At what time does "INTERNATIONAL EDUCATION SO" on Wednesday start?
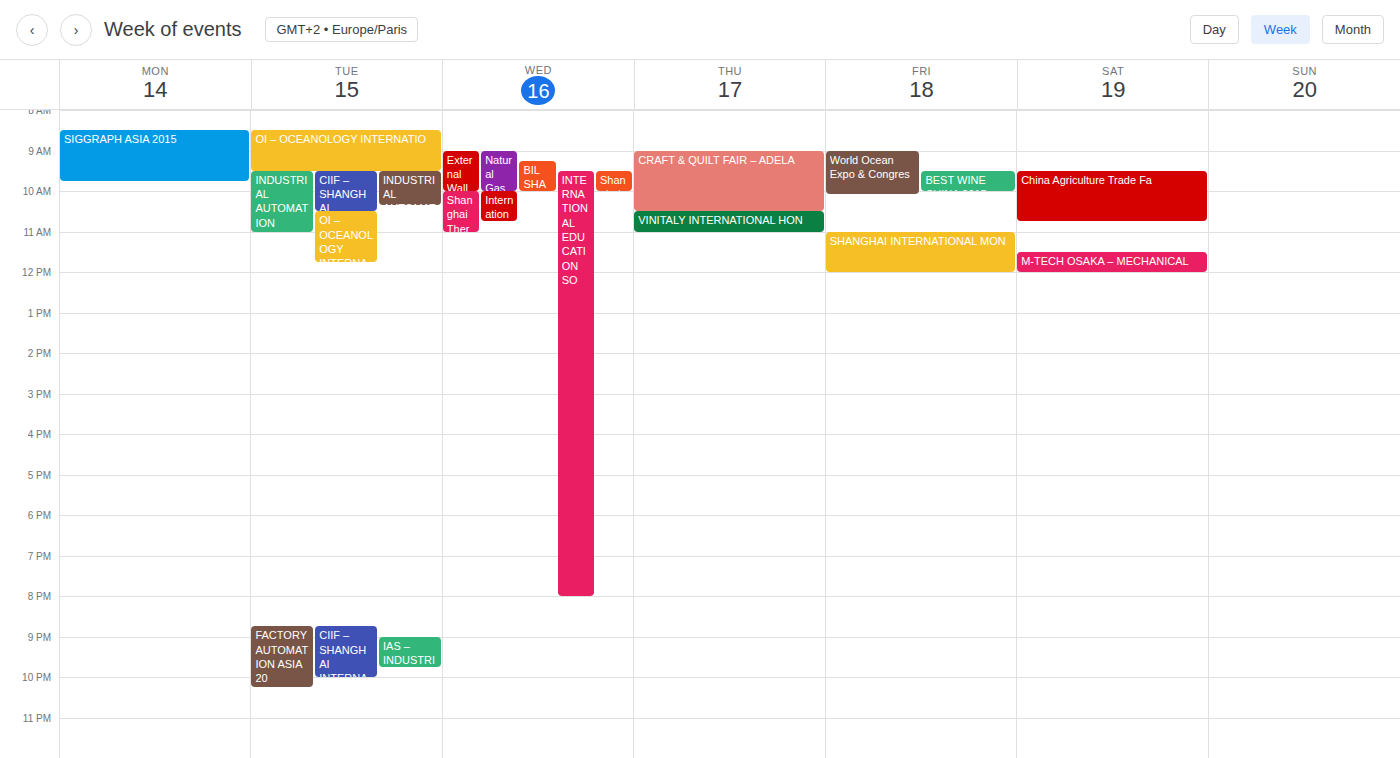
09:30